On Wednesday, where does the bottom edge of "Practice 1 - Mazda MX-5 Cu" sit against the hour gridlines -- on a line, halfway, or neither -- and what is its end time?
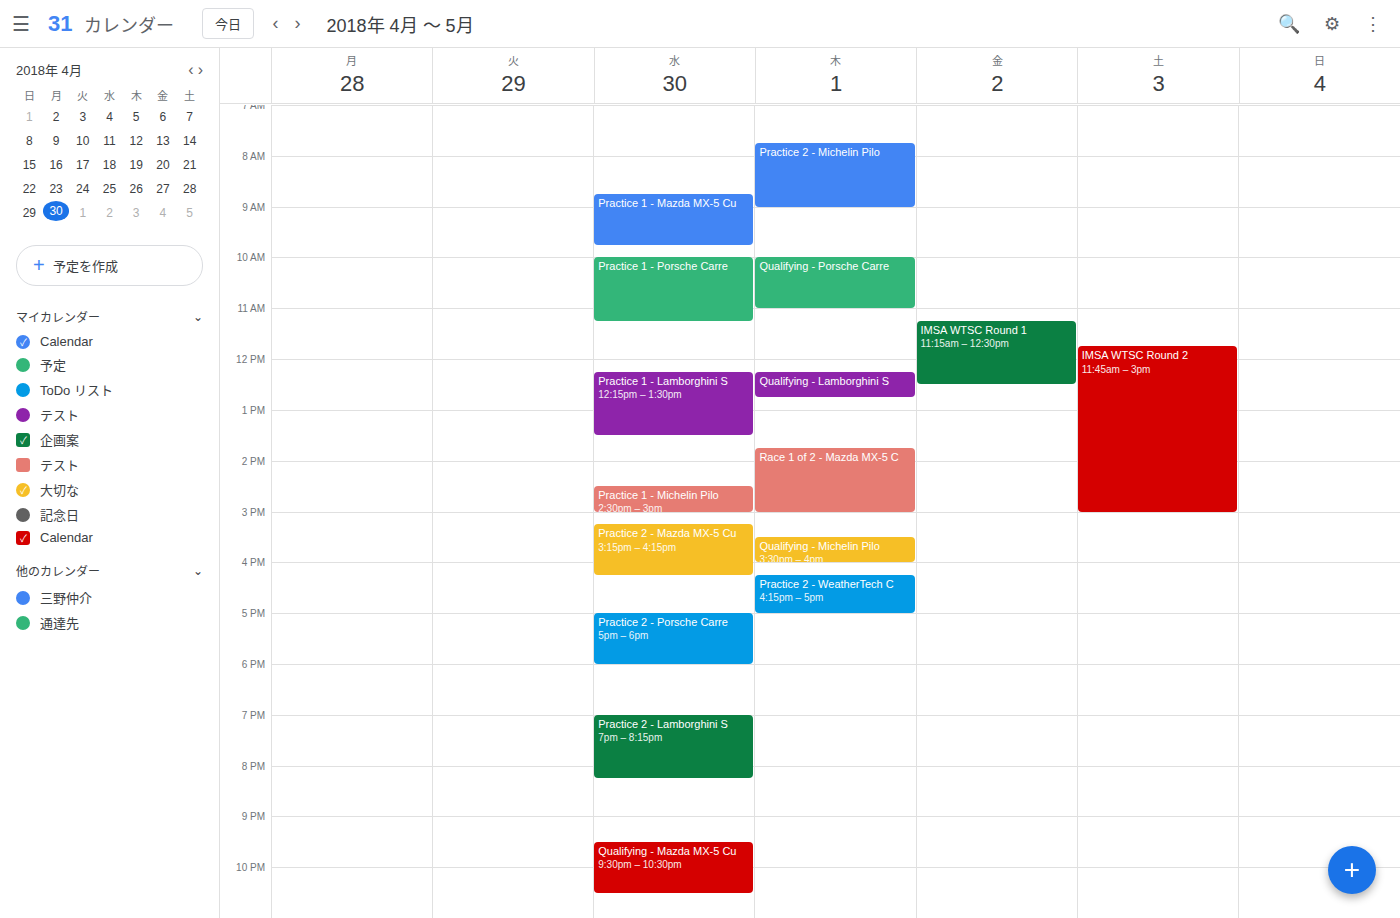
9:45 AM -- neither: three quarters of the way from the 9 AM line to the 10 AM line.